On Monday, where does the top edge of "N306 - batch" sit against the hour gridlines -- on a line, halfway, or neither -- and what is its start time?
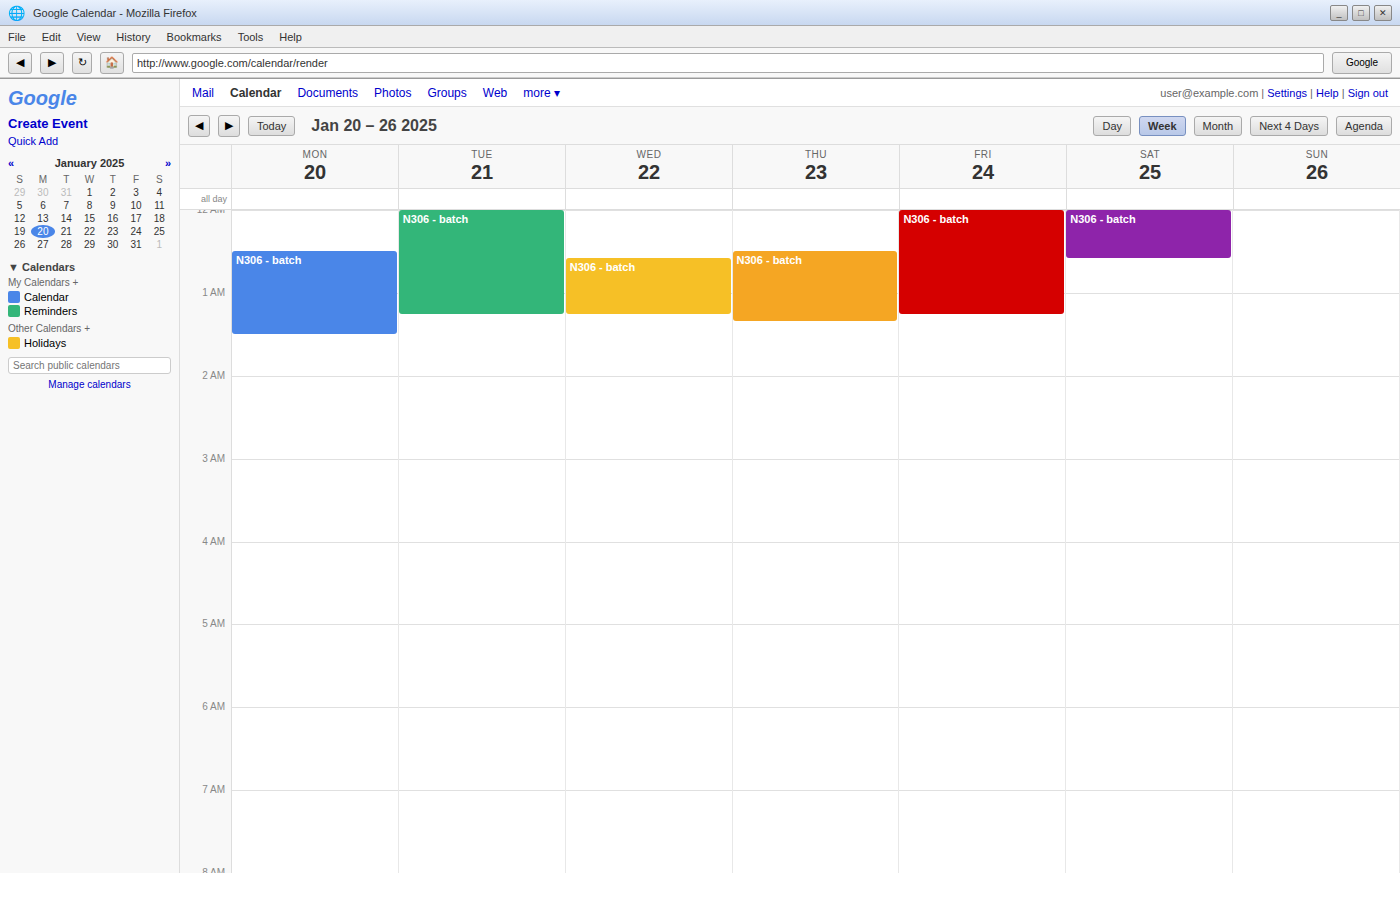
12:30 AM -- halfway between the 12 AM and 1 AM lines.